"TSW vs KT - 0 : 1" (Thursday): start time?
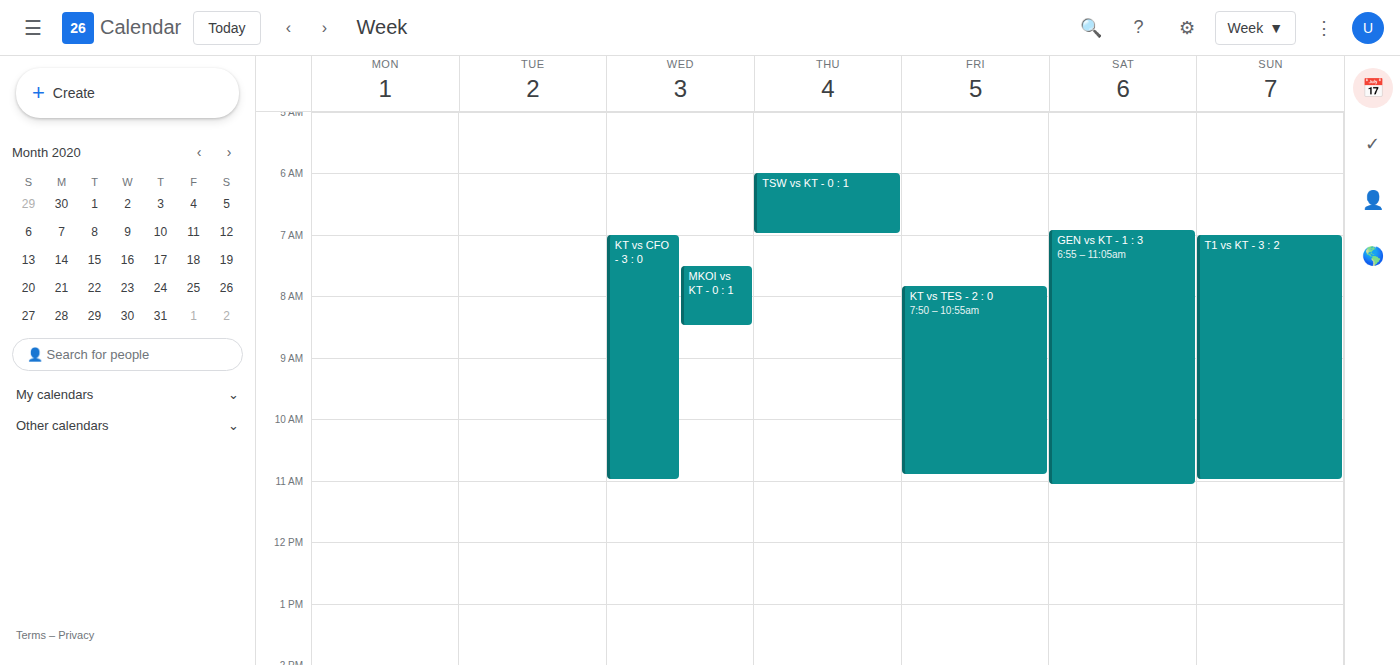
6:00 AM